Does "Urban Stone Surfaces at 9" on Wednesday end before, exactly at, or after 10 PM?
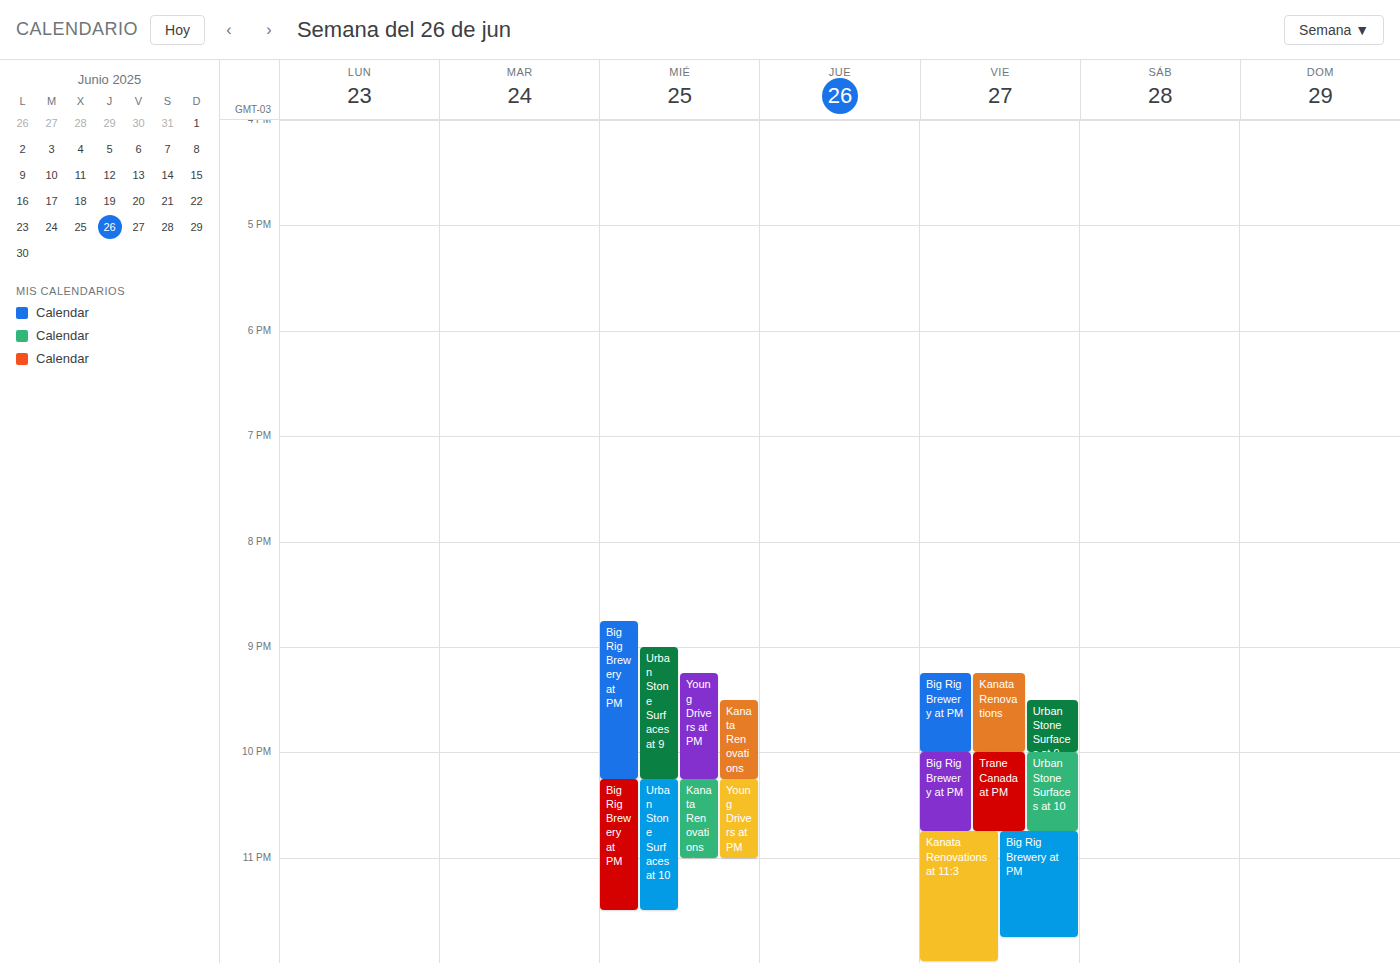
10:15 PM -- after 10 PM, 15 minutes below the 10 PM line.